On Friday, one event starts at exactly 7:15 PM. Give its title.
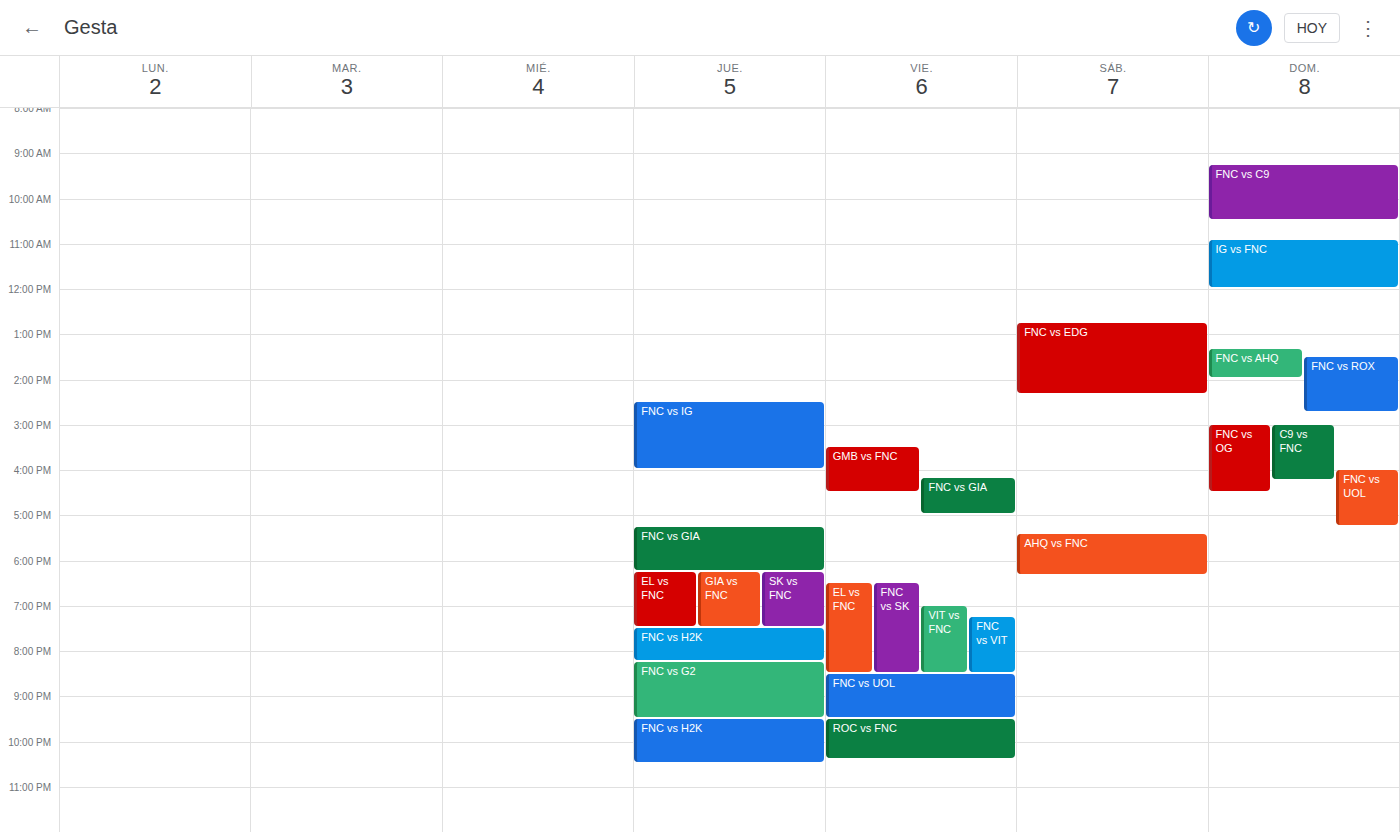
"FNC vs VIT"